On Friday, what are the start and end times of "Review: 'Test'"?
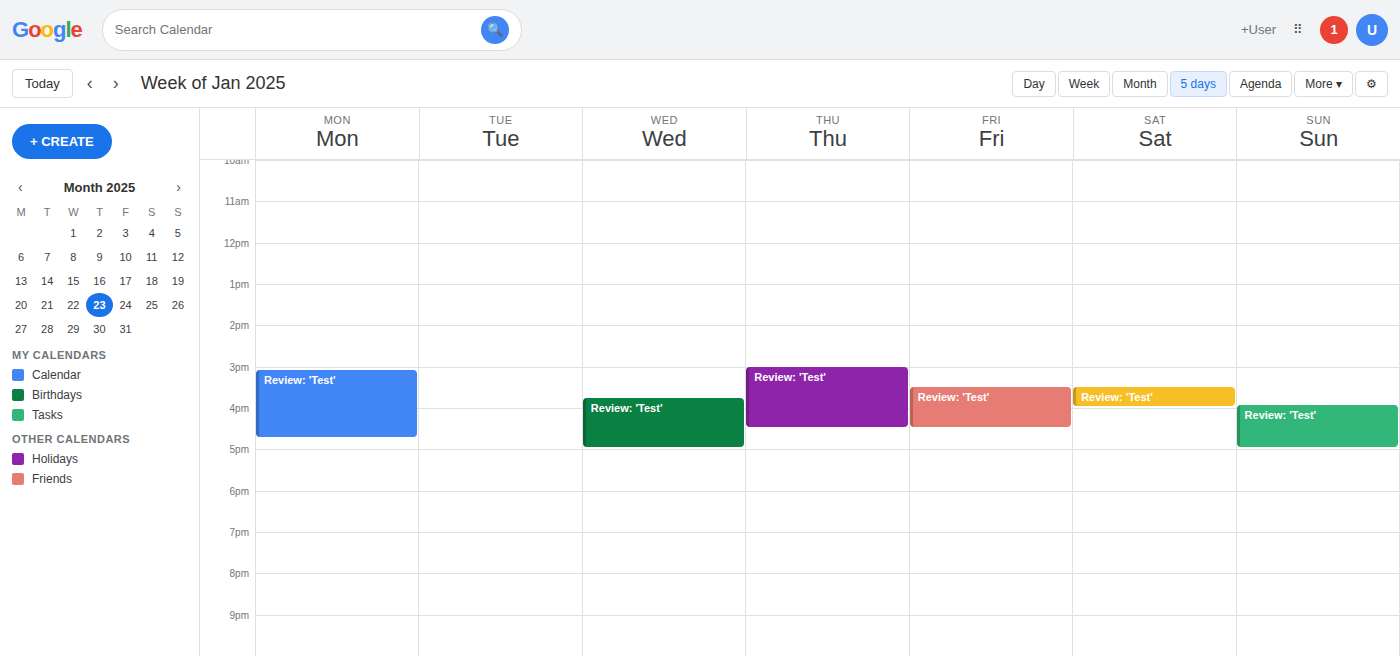
3:30 PM to 4:30 PM